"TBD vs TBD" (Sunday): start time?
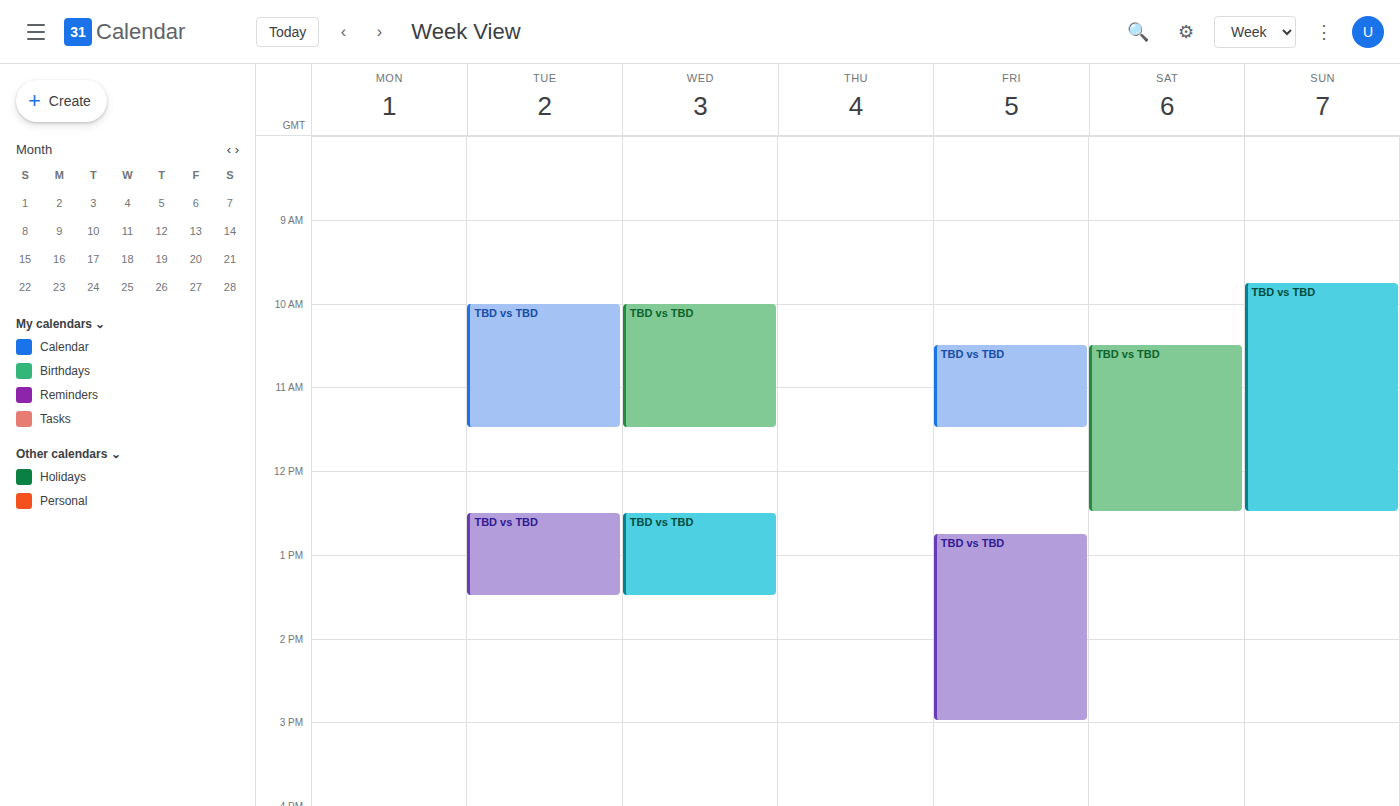
9:45 AM